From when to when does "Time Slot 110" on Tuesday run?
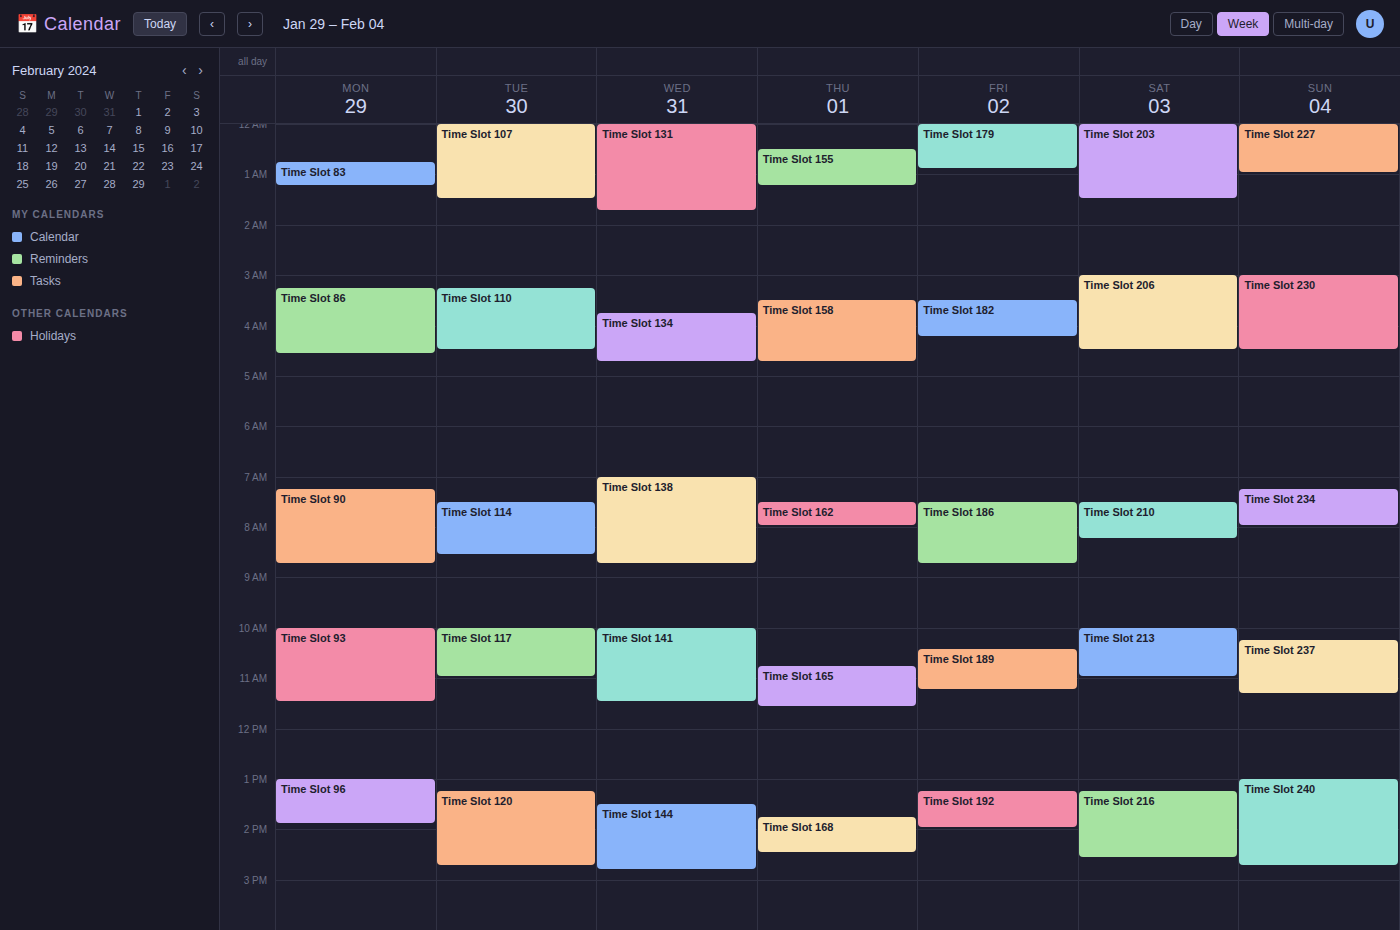
3:15 AM to 4:30 AM